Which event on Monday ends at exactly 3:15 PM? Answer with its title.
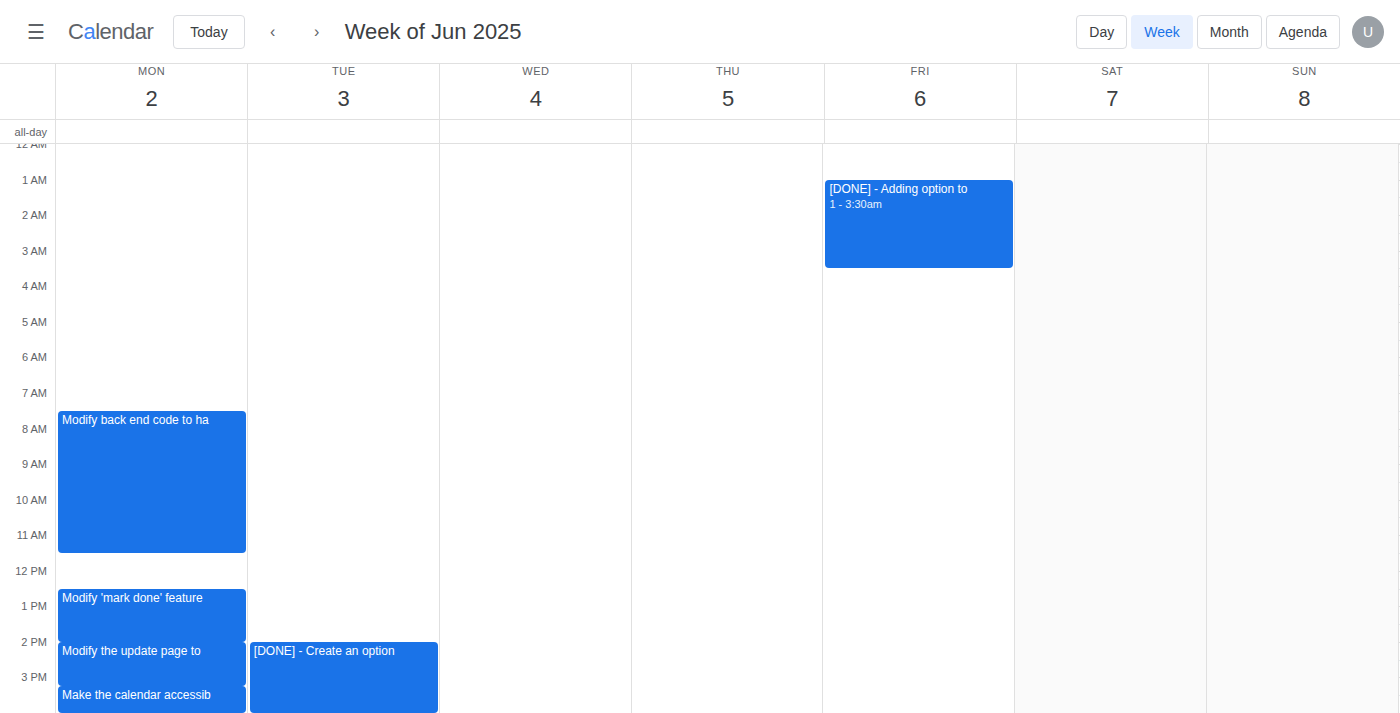
"Modify the update page to"